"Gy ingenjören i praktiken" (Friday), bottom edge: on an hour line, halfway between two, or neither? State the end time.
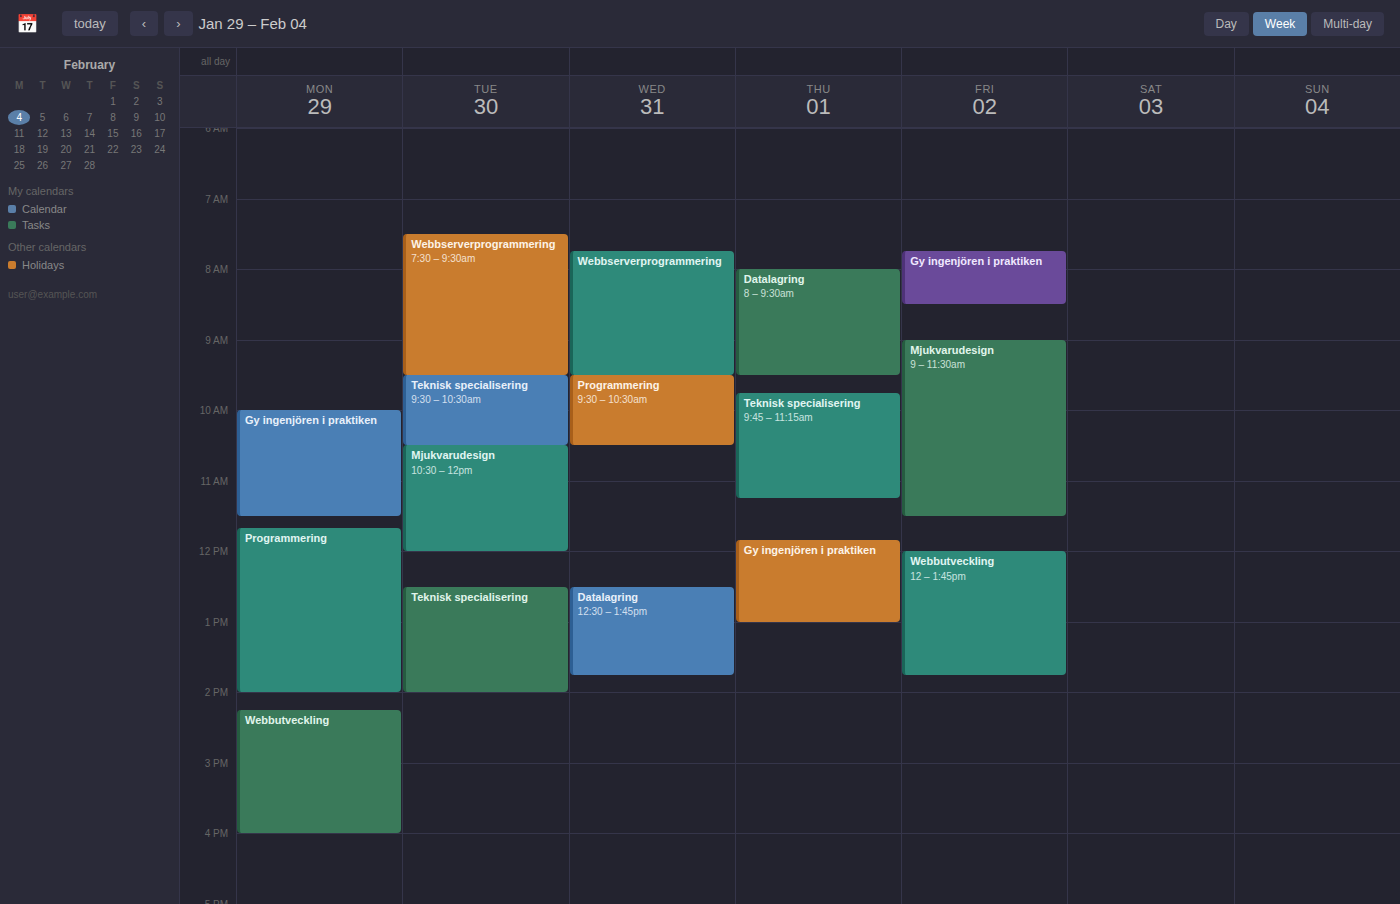
8:30 AM -- halfway between the 8 AM and 9 AM lines.